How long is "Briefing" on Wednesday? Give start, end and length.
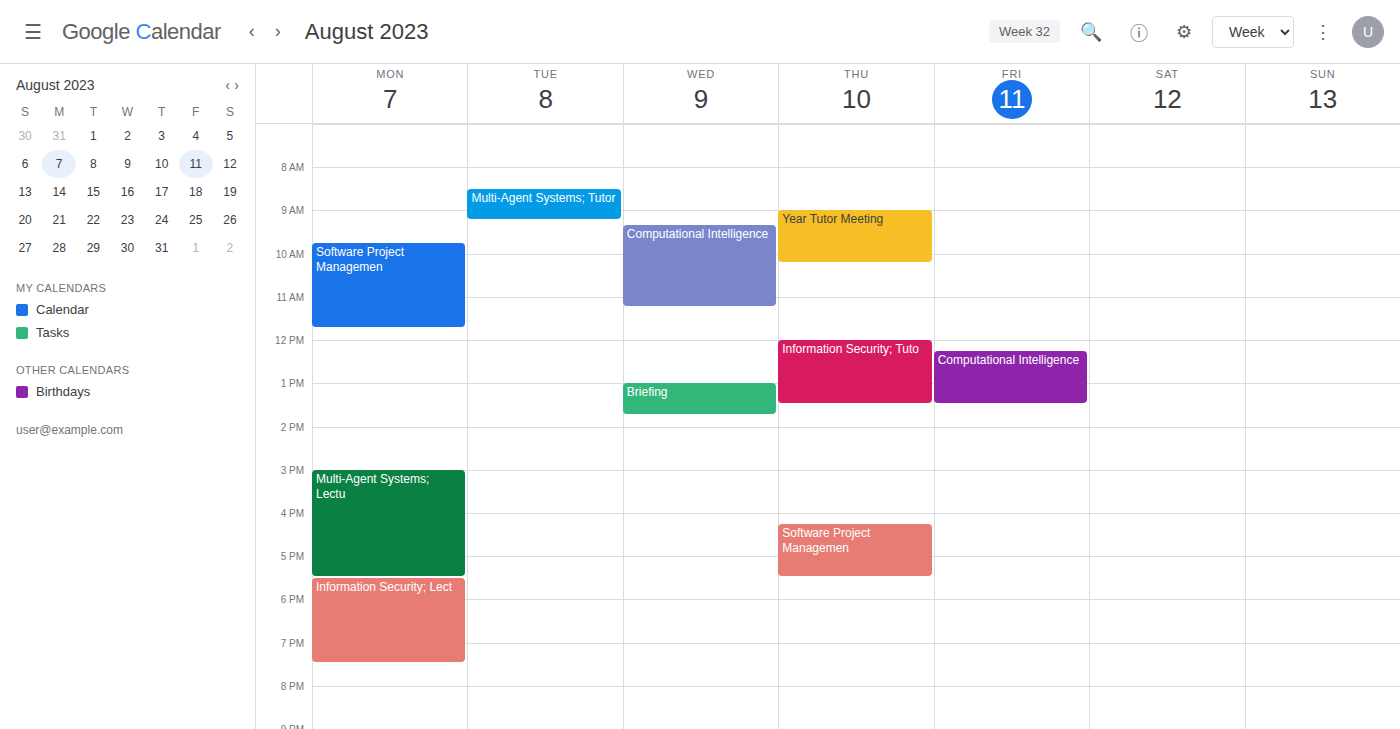
1:00 PM to 1:45 PM, 45 minutes